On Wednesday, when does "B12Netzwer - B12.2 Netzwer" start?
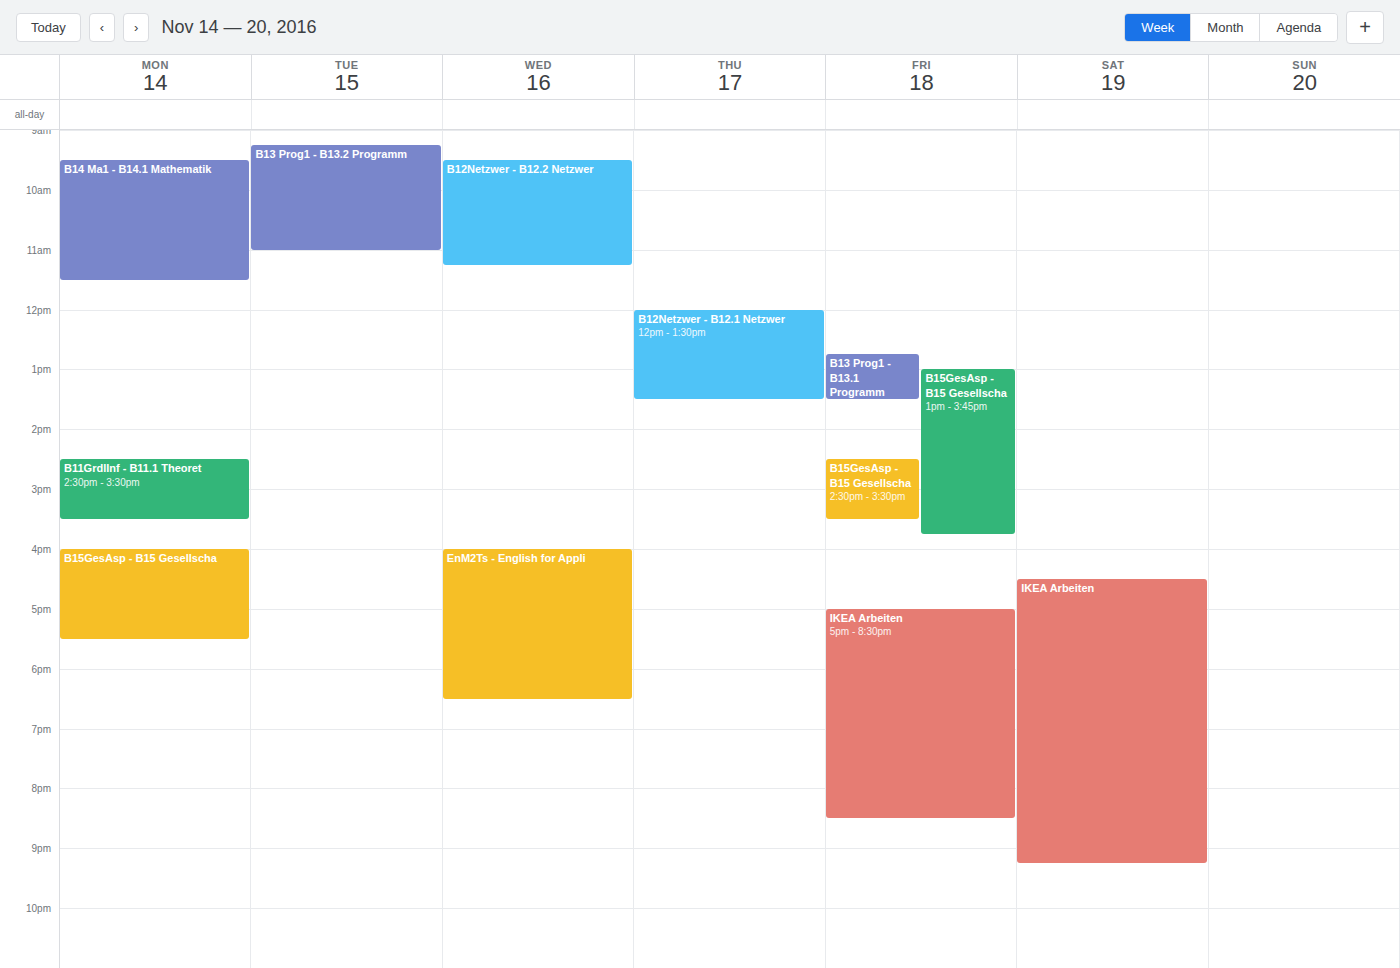
9:30 AM